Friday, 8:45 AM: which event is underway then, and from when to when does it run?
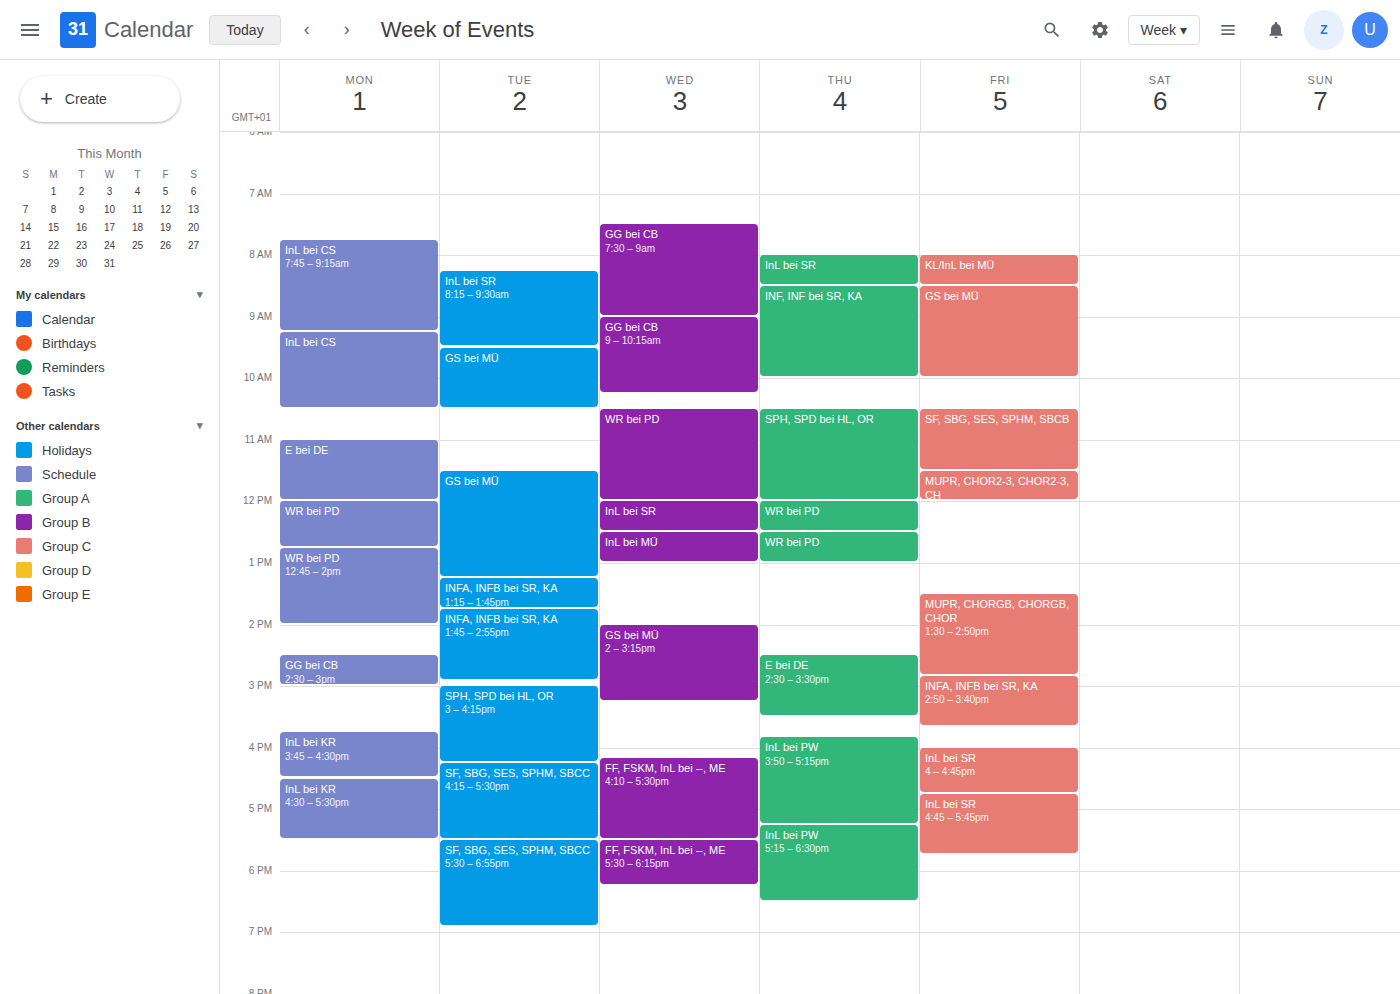
"GS bei MÜ", 8:30 AM to 10:00 AM